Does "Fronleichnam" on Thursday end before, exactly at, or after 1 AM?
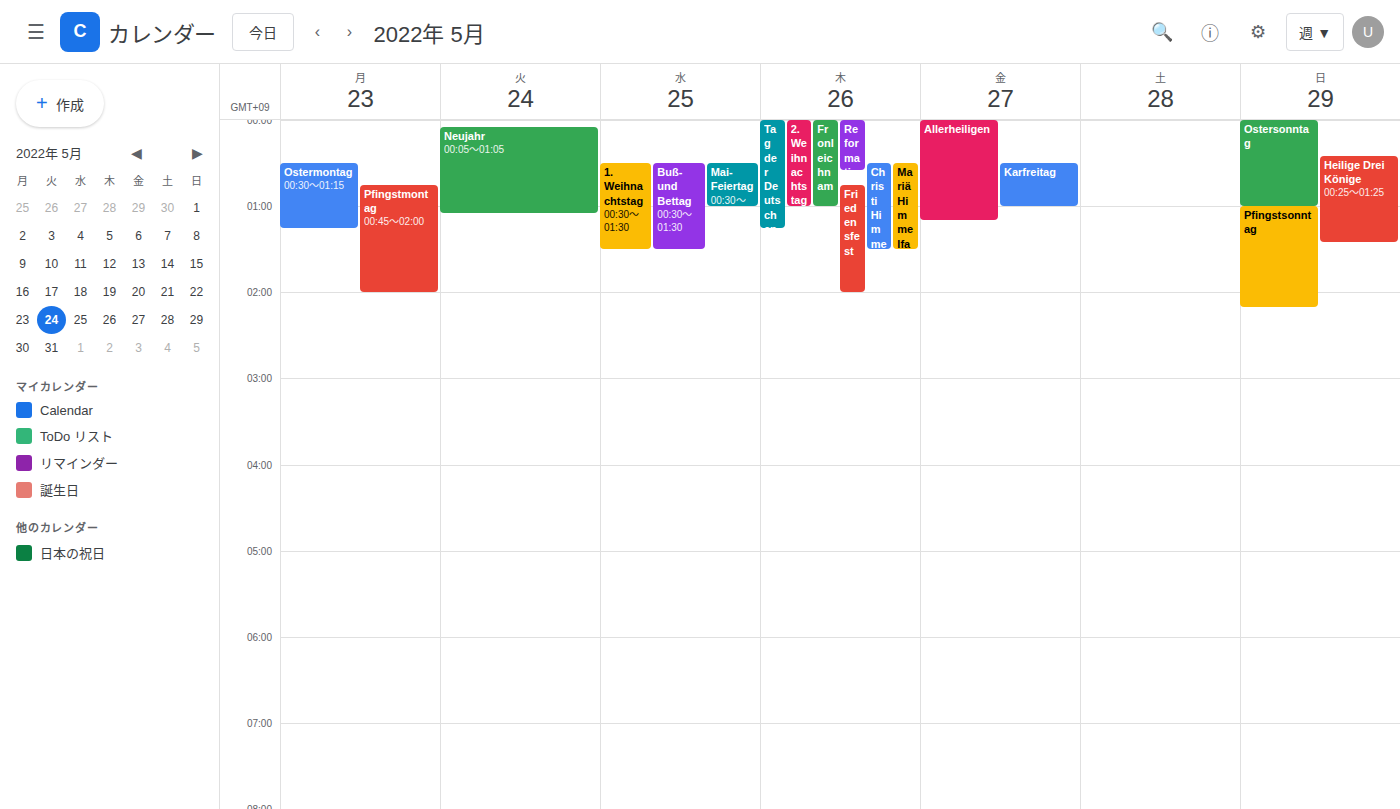
1:00 AM -- exactly at 1 AM, on the 1 AM line.